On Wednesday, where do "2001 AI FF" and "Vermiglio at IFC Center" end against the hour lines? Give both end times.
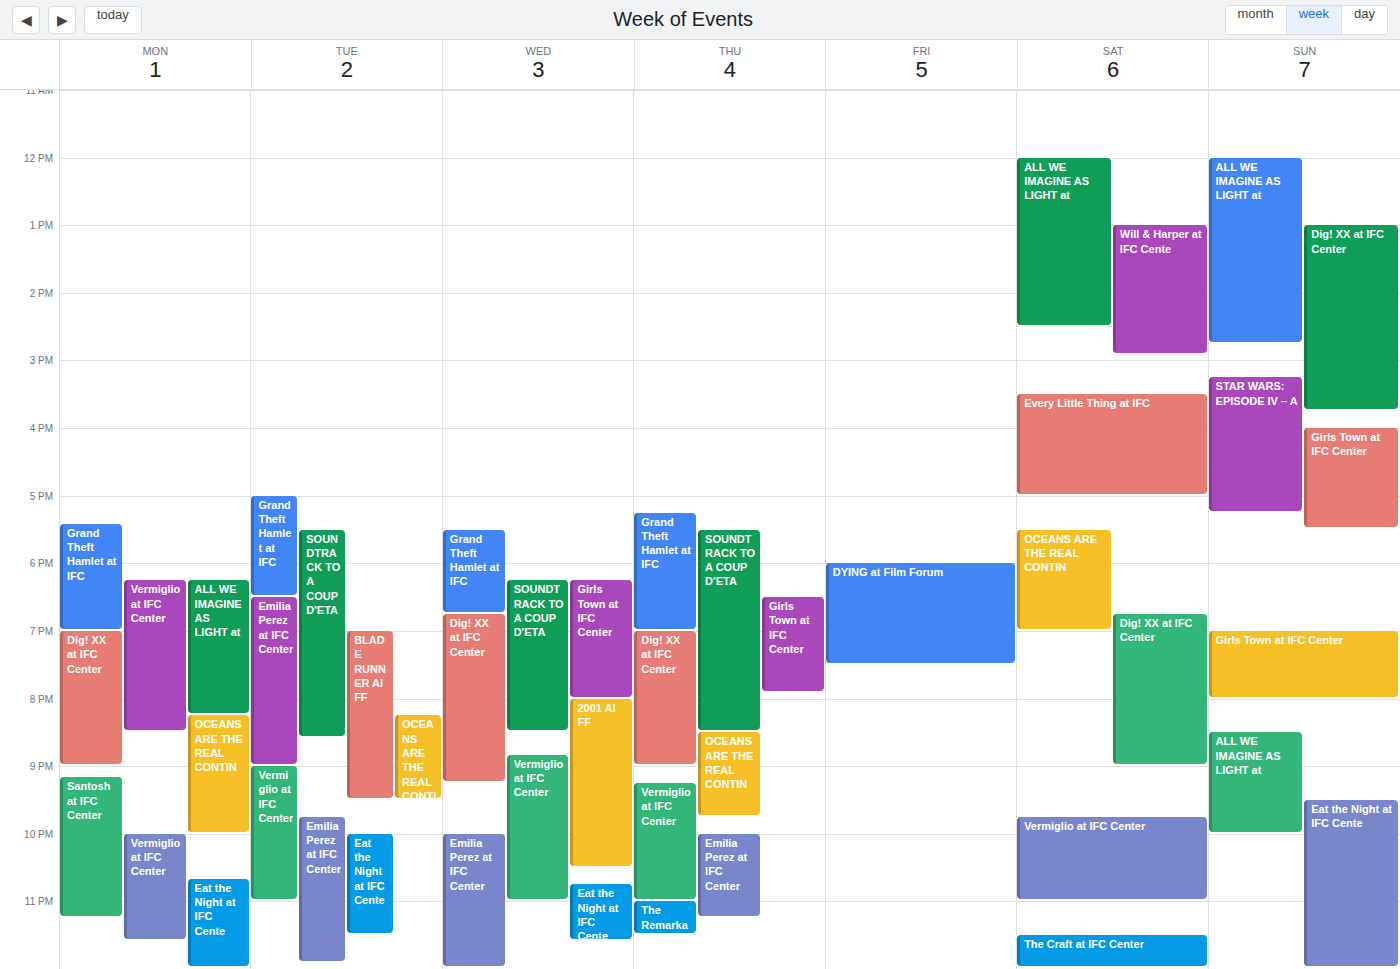
"2001 AI FF": 10:30 PM, halfway between the 10 PM and 11 PM lines. "Vermiglio at IFC Center": 11:00 PM, exactly on the 11 PM line.